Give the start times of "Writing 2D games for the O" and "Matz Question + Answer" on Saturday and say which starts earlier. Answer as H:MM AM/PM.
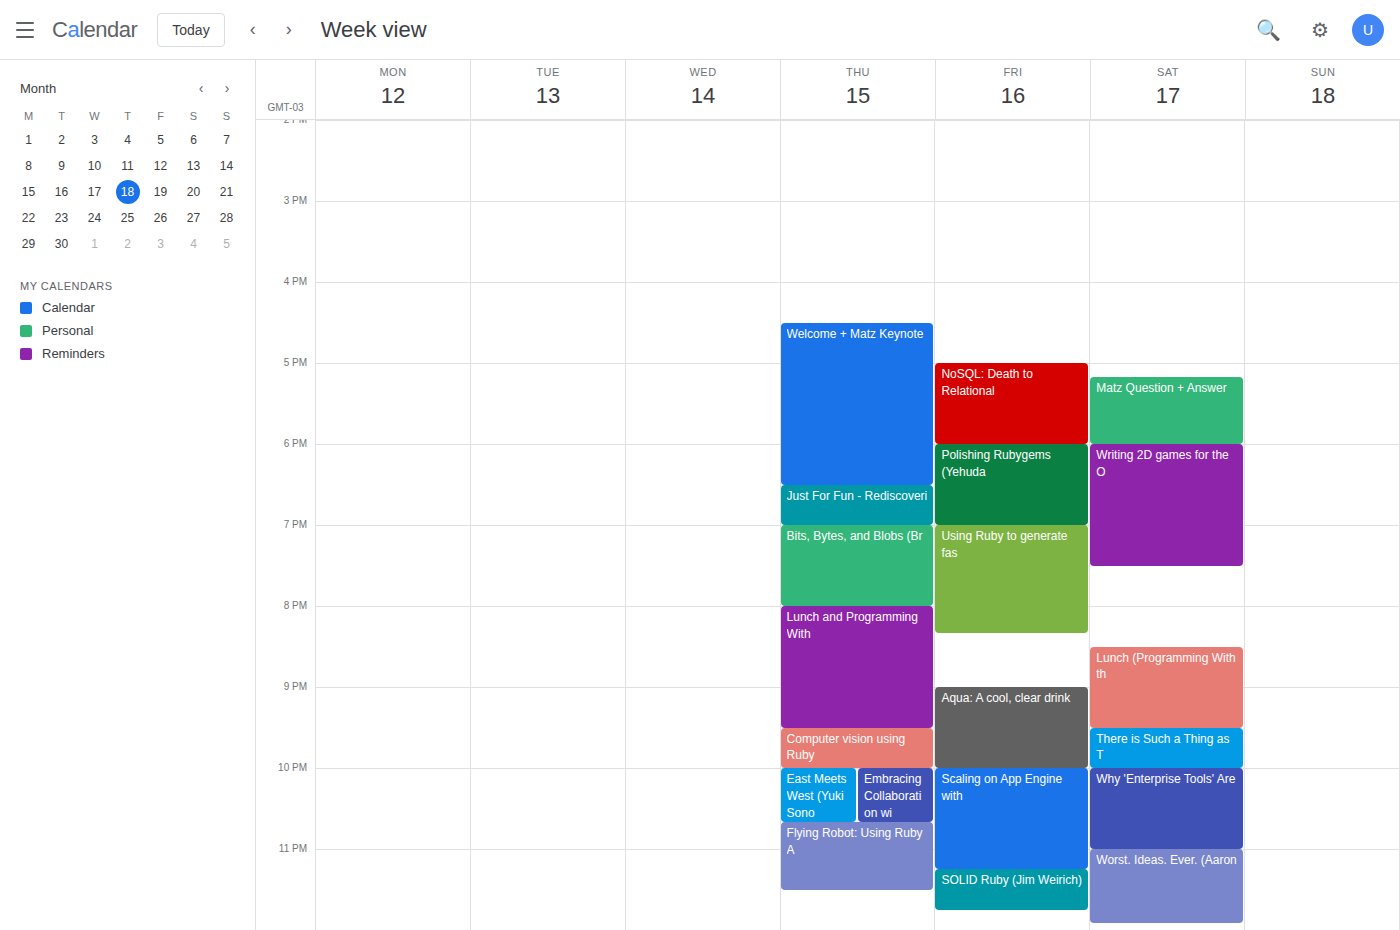
"Matz Question + Answer" 5:10 PM; "Writing 2D games for the O" 6:00 PM.